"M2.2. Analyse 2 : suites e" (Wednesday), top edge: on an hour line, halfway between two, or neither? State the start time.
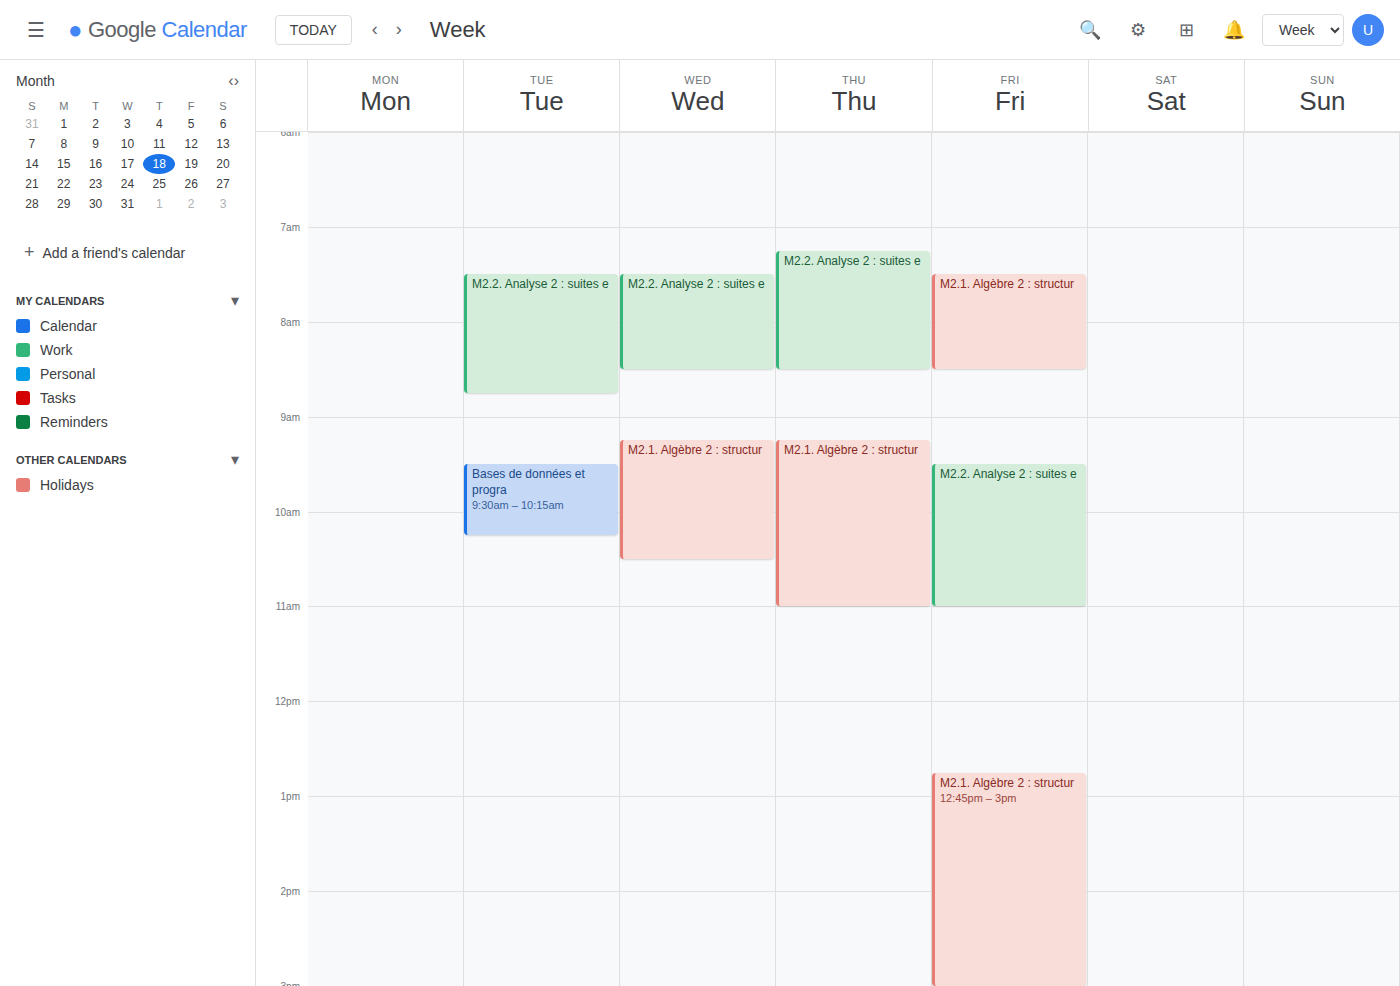
7:30 AM -- halfway between the 7 AM and 8 AM lines.